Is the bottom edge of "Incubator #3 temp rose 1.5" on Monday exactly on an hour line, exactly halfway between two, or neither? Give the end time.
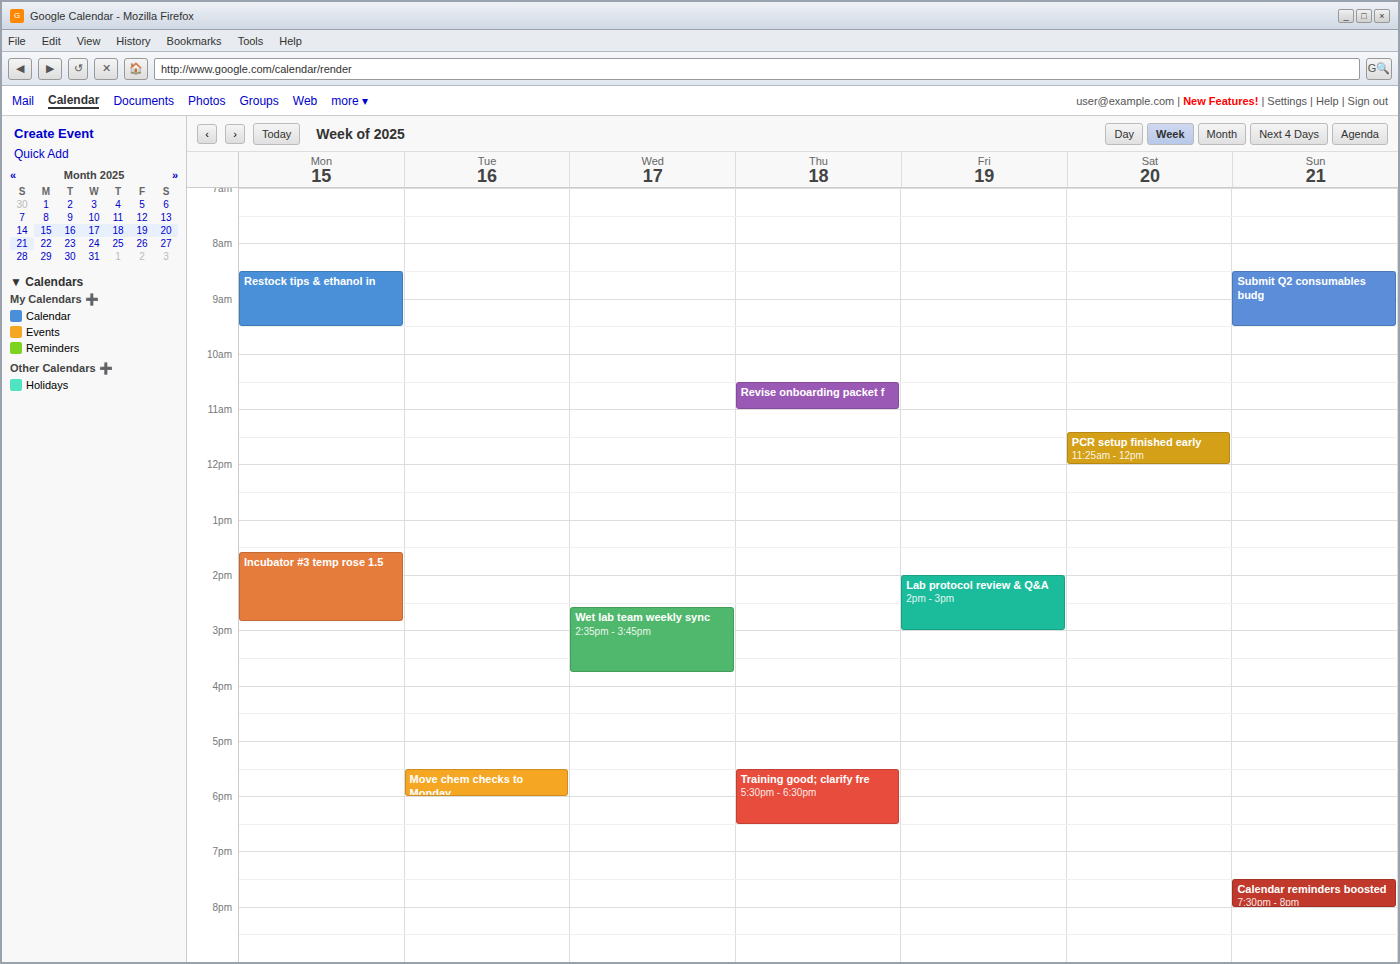
2:50 PM -- neither: 50 minutes below the 2 PM line and 10 minutes above the 3 PM line.